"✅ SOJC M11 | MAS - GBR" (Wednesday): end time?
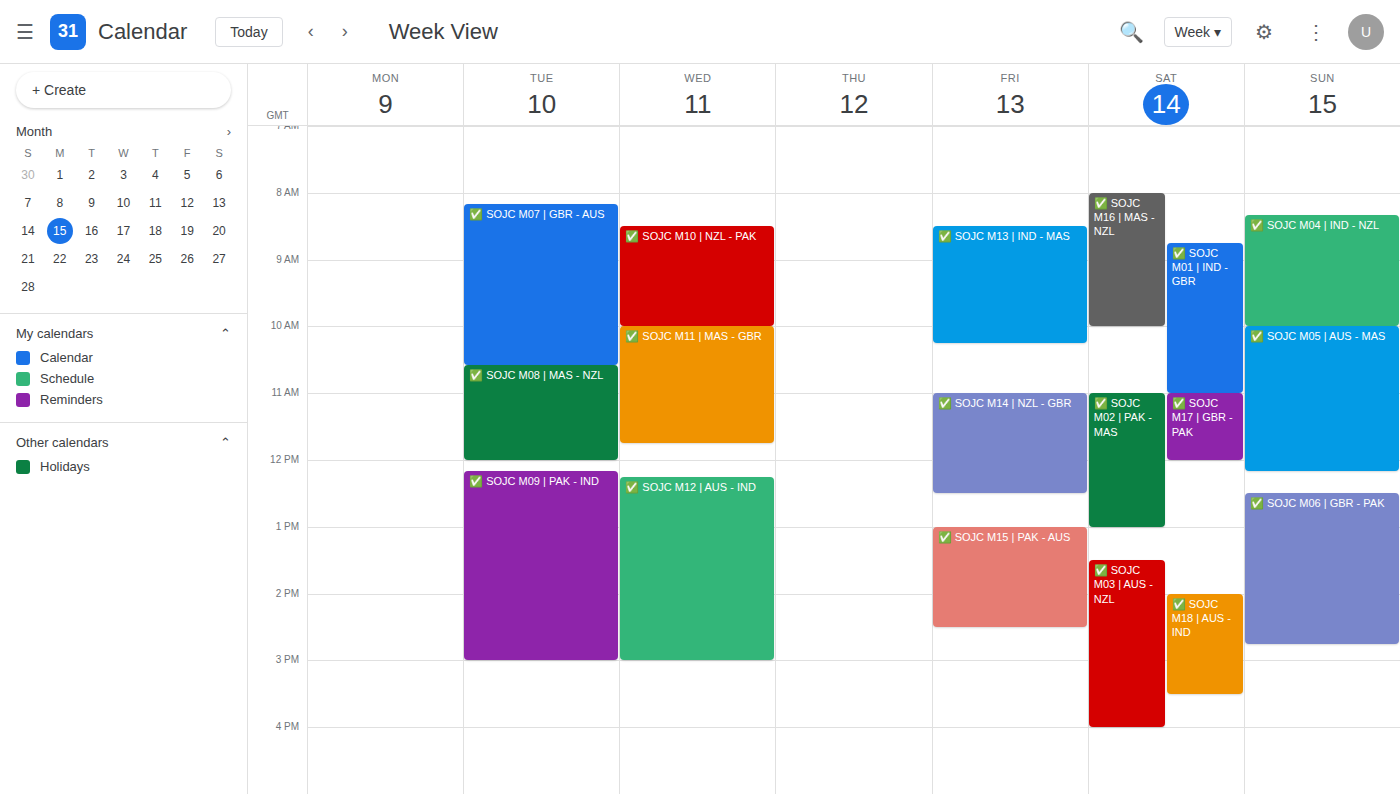
11:45 AM